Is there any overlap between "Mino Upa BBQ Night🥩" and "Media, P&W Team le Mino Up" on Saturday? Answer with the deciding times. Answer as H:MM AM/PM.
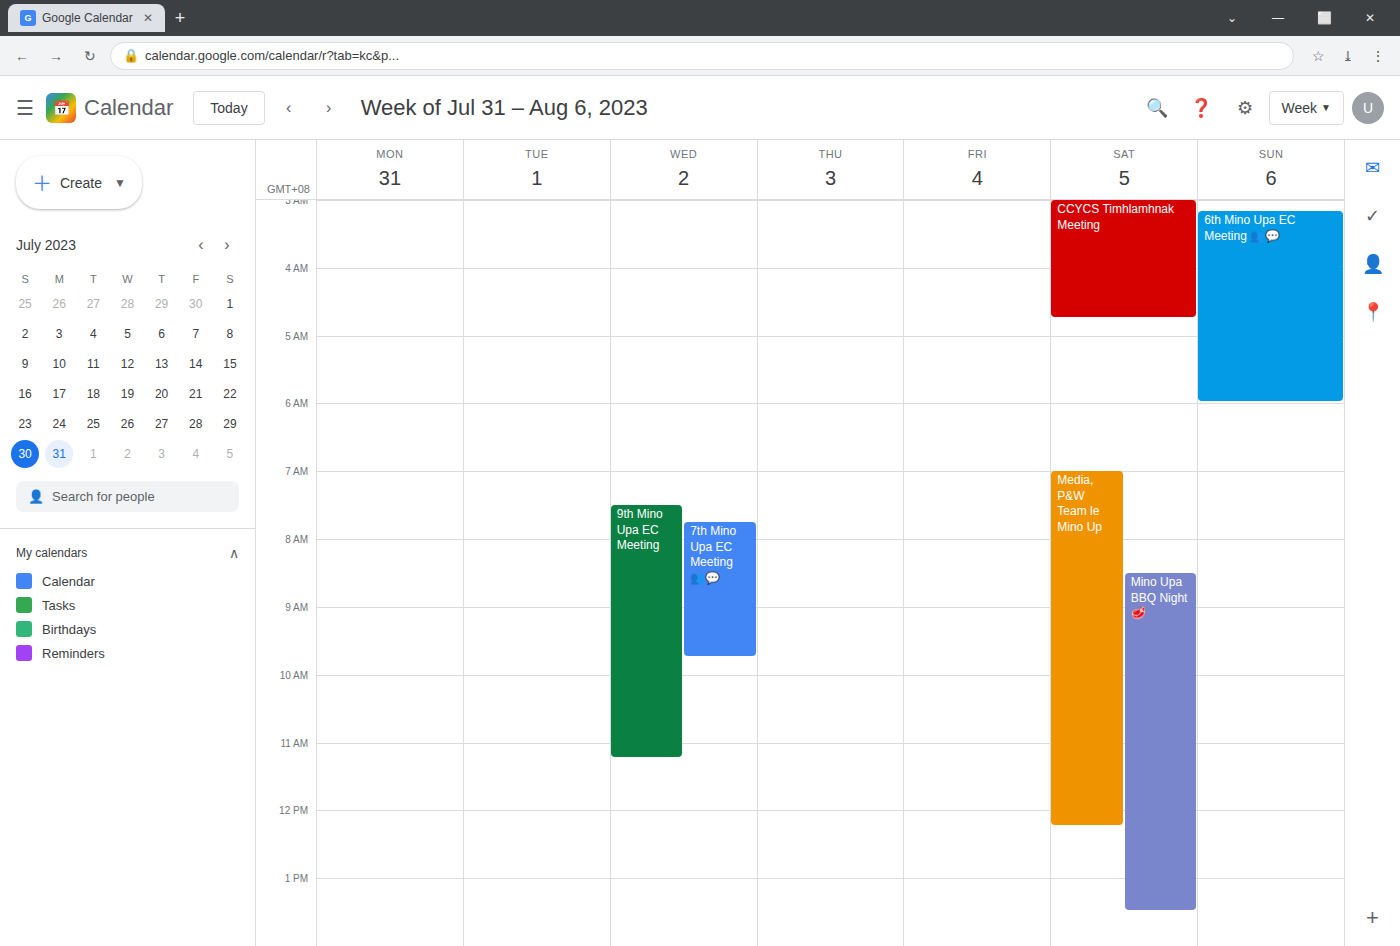
"Mino Upa BBQ Night🥩" starts at 8:30 AM, before "Media, P&W Team le Mino Up" ends at 12:15 PM -- they overlap.